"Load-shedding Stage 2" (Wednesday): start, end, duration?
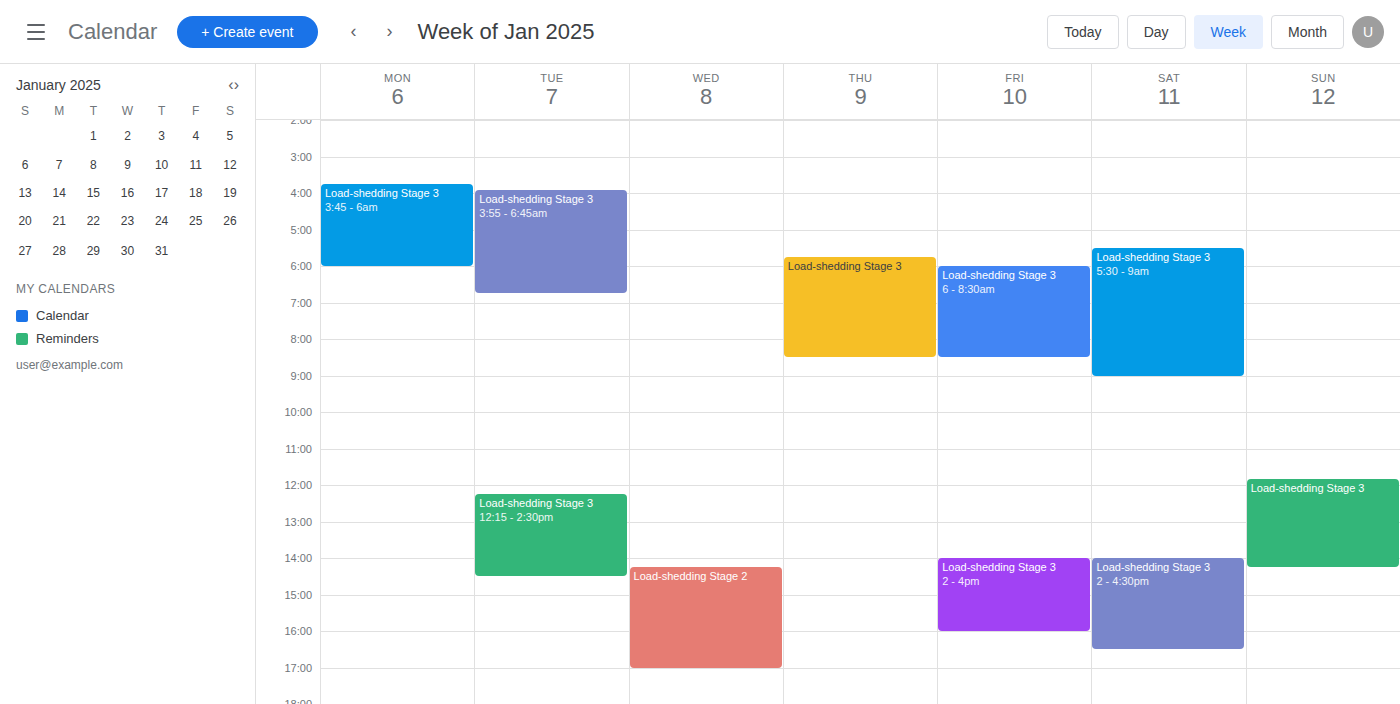
14:15 to 17:00, 2 hours 45 minutes